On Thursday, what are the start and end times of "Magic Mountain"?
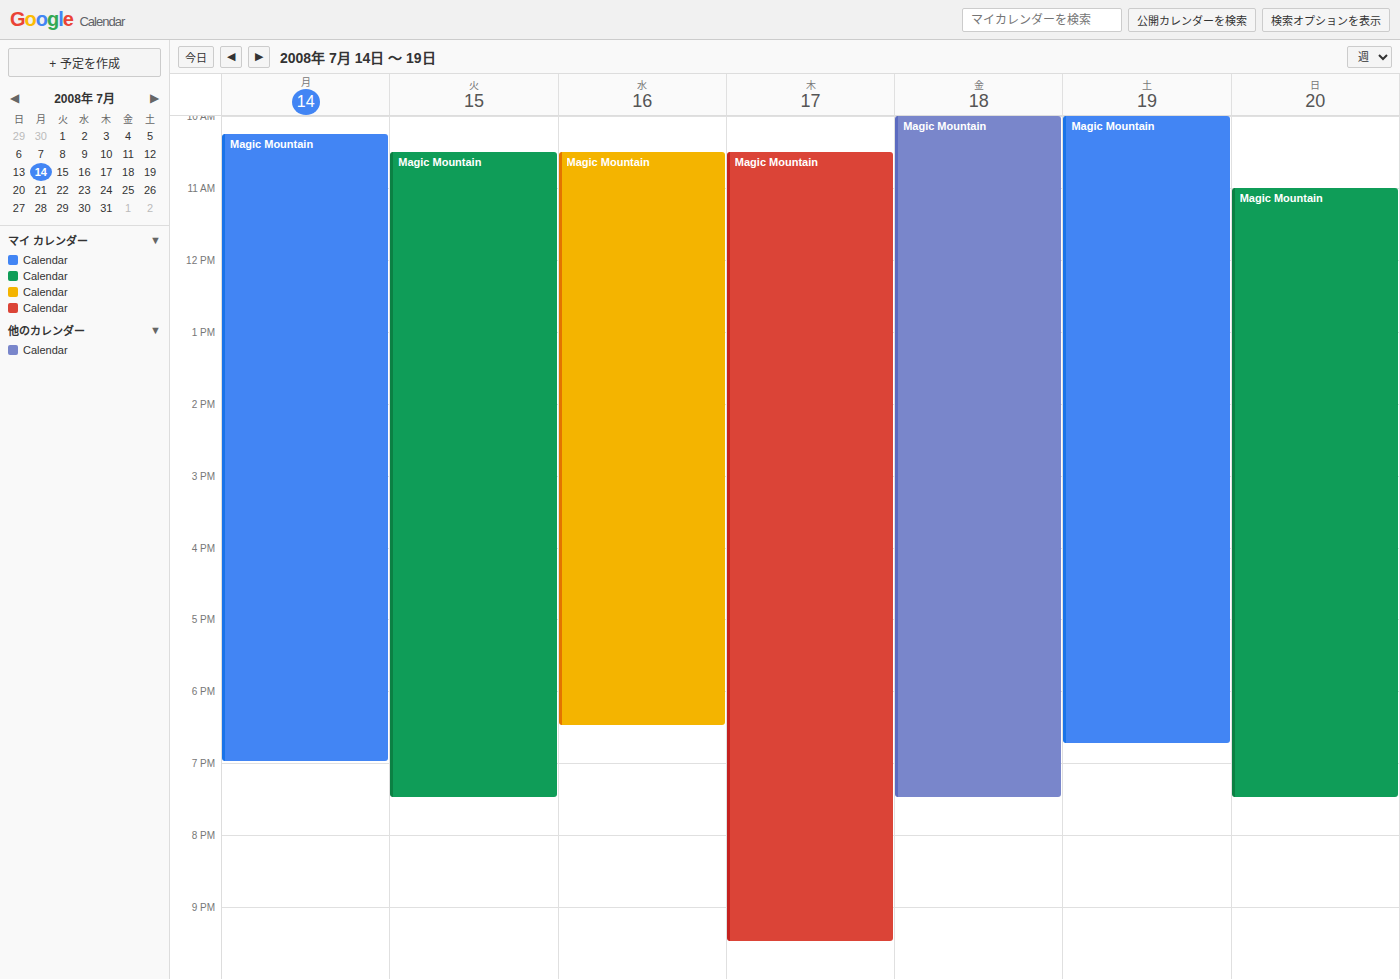
10:30 AM to 9:30 PM